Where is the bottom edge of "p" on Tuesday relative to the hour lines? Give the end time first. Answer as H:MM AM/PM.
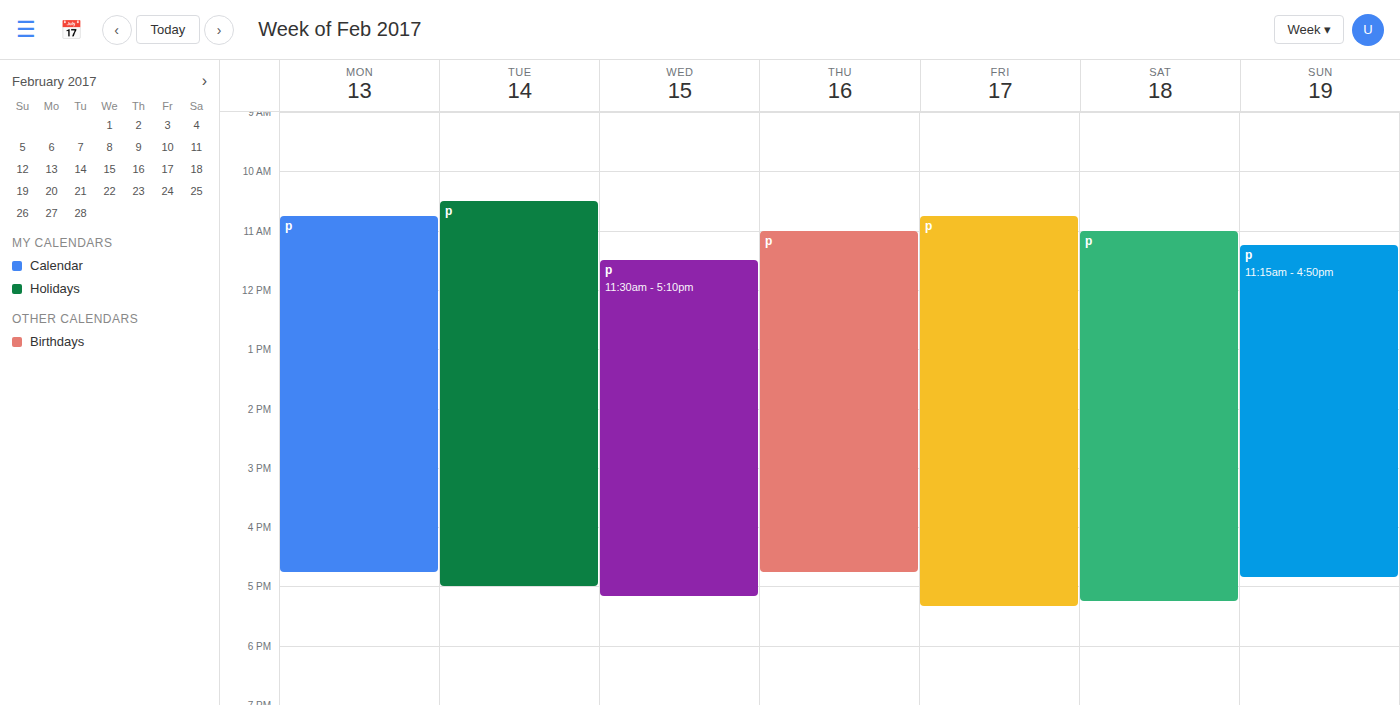
5:00 PM -- exactly on the 5 PM line.